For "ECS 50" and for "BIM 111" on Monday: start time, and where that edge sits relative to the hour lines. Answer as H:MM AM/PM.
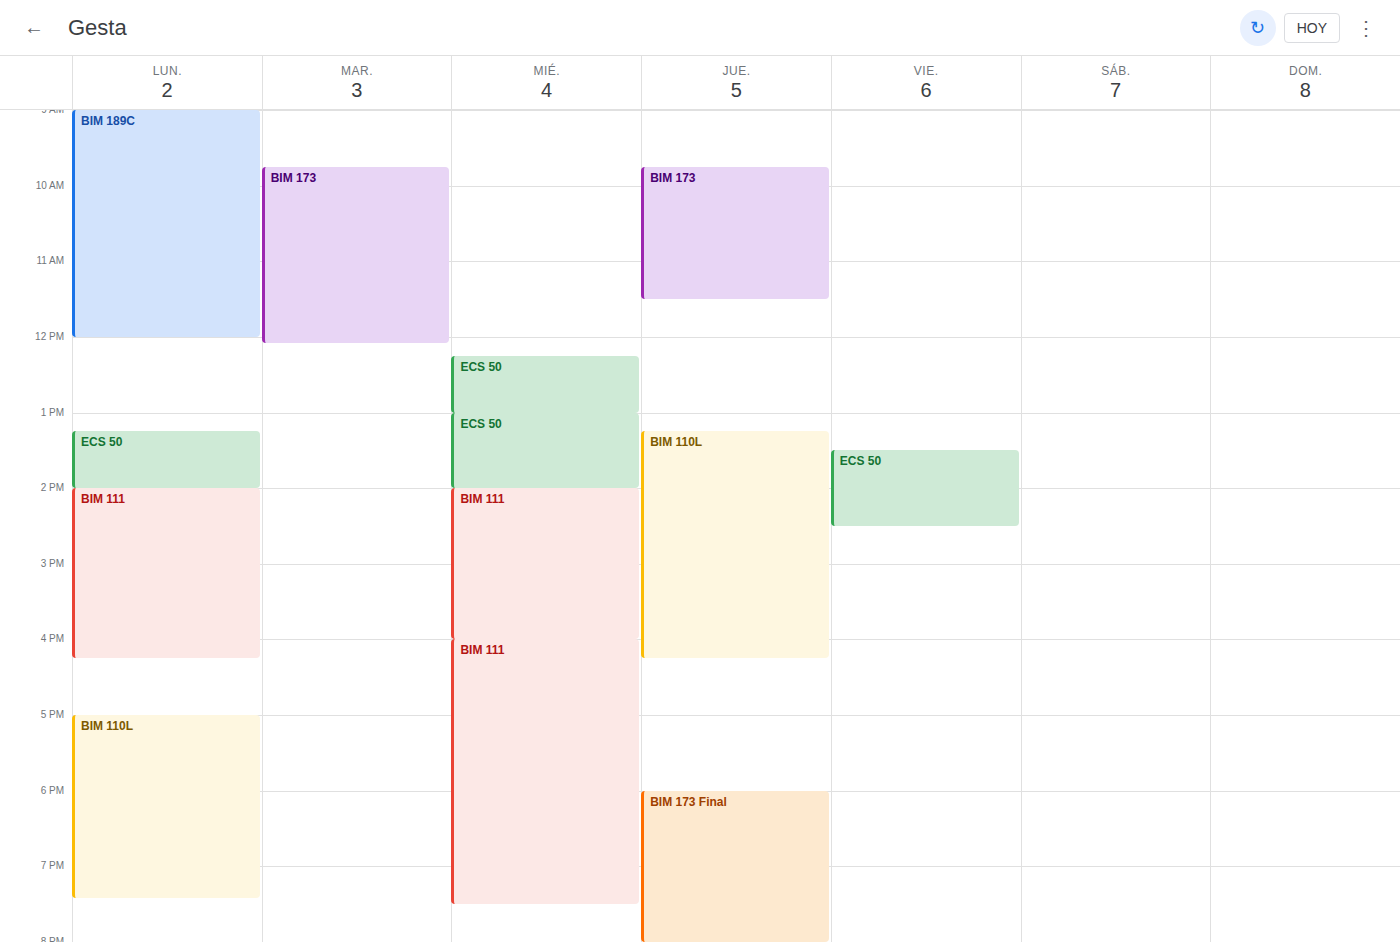
"ECS 50": 1:15 PM, neither: a quarter of the way from the 1 PM line to the 2 PM line. "BIM 111": 2:00 PM, exactly on the 2 PM line.